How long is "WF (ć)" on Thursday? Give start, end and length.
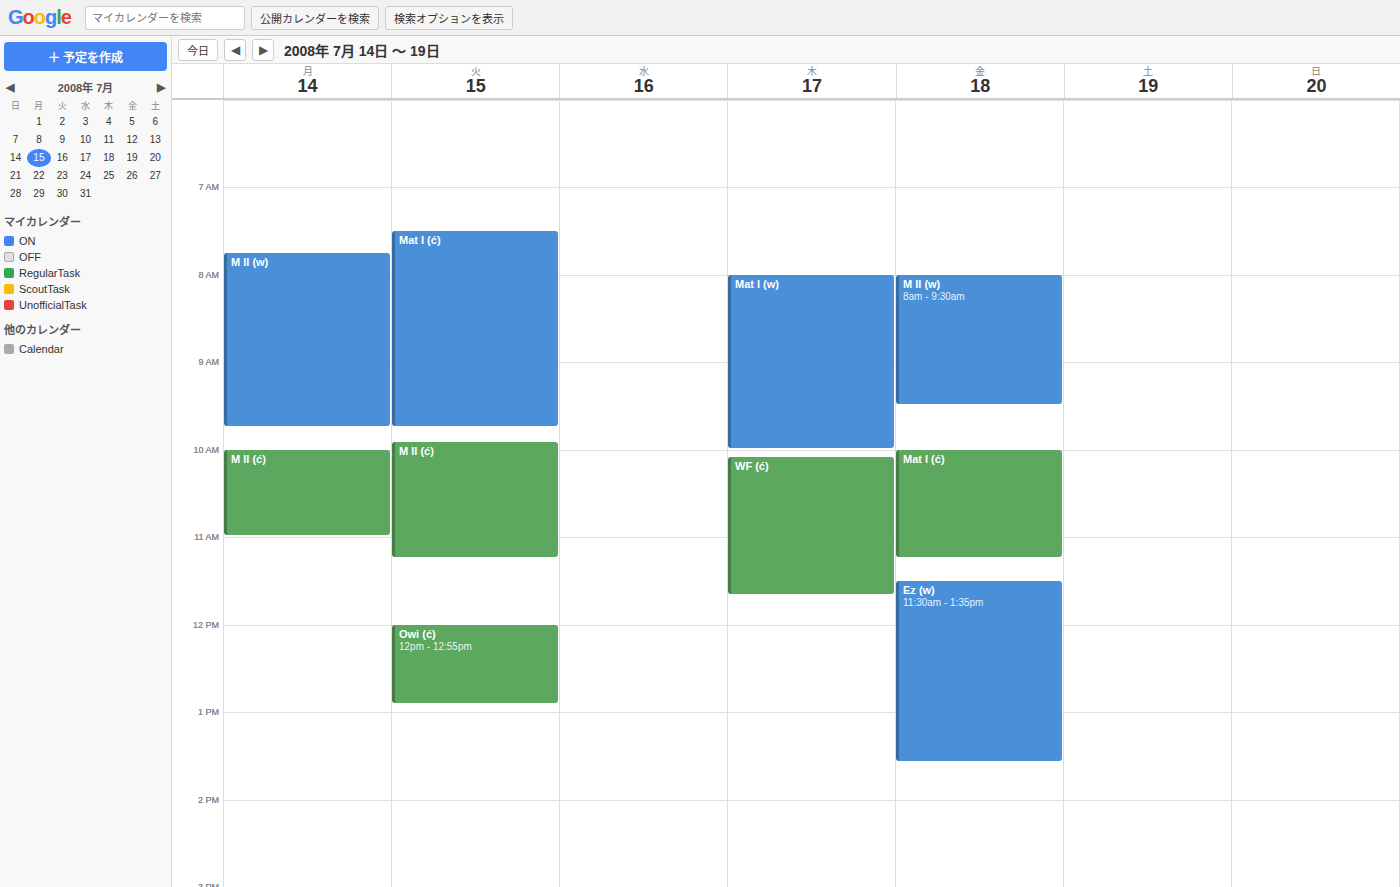
10:05 to 11:40, 1 hour 35 minutes